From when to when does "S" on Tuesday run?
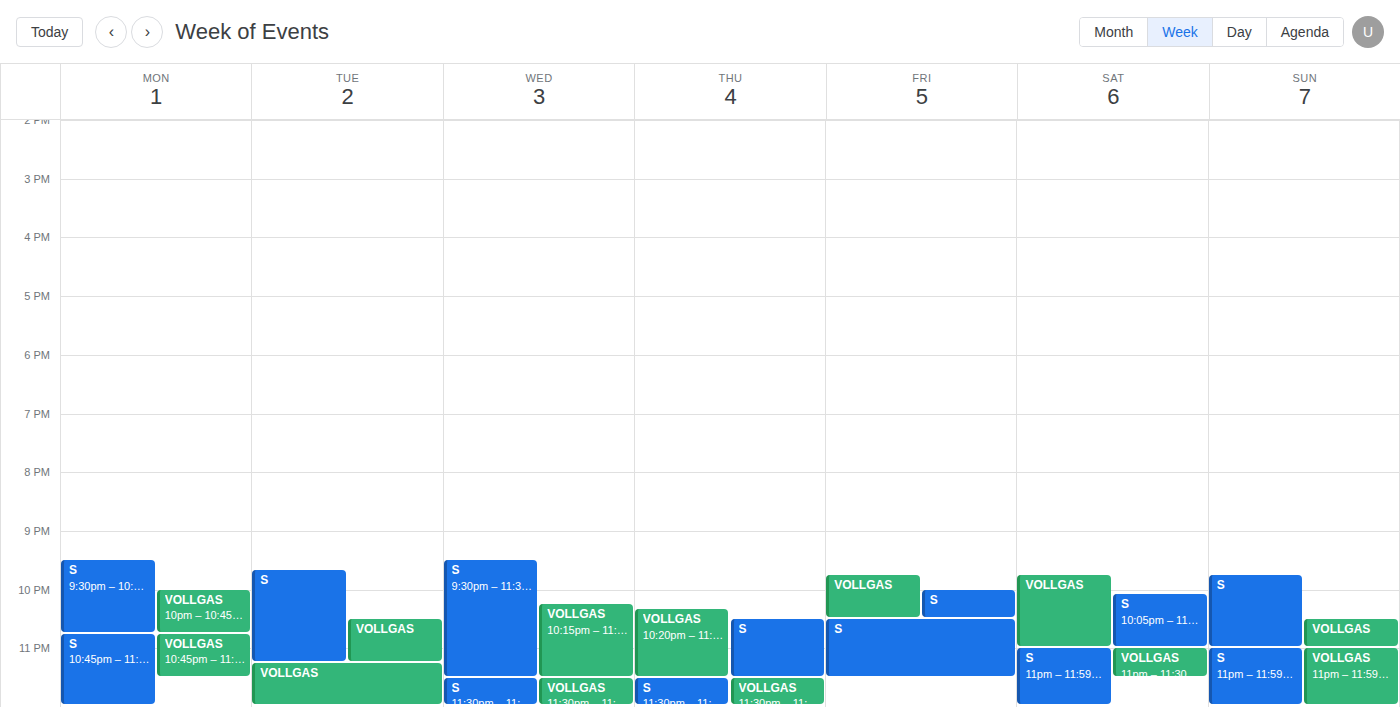
9:40 PM to 11:15 PM